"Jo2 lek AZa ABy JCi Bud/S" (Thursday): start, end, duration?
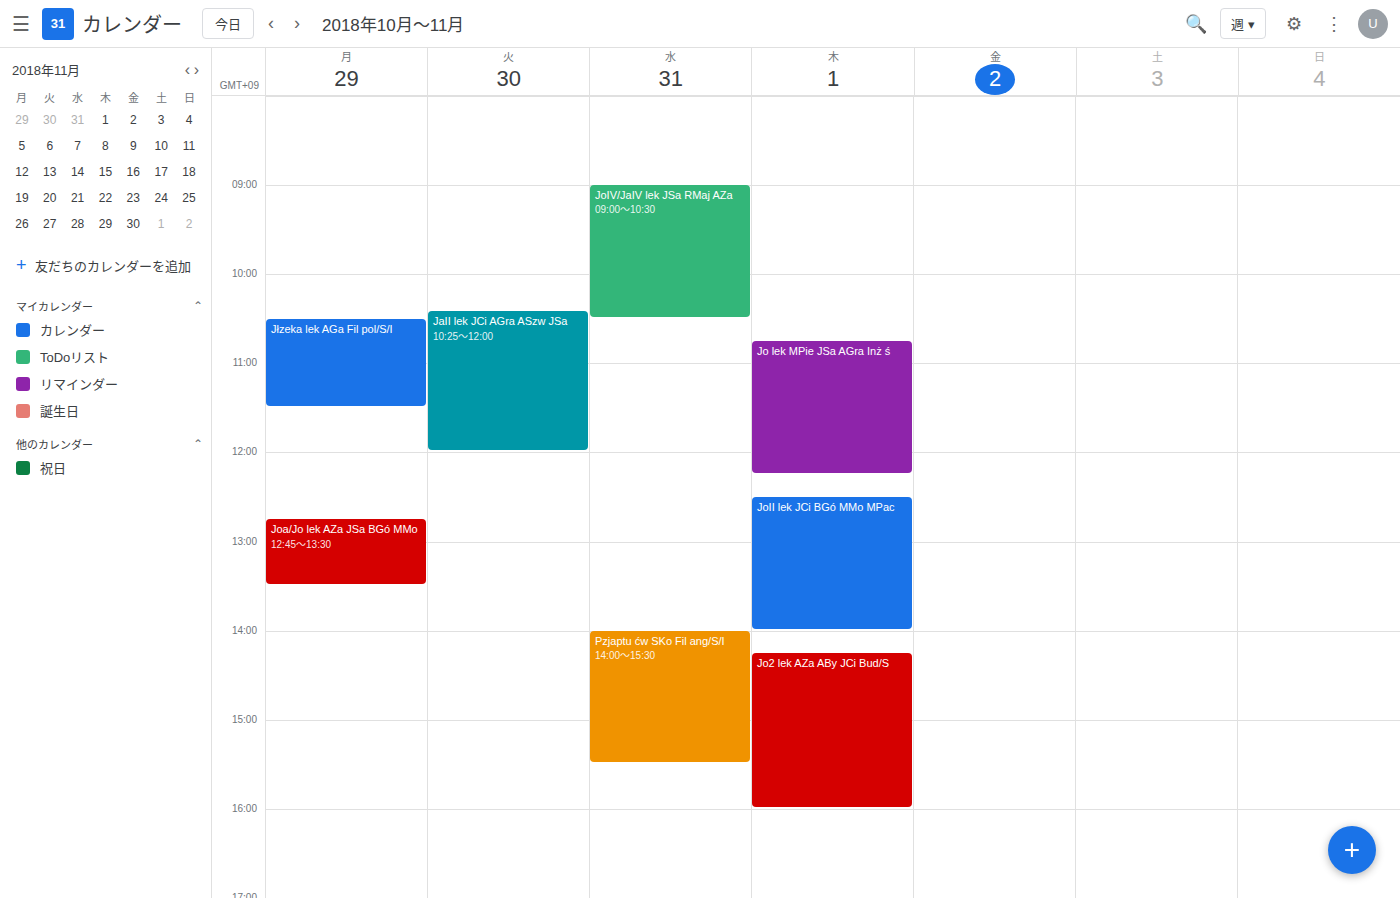
2:15 PM to 4:00 PM, 1 hour 45 minutes